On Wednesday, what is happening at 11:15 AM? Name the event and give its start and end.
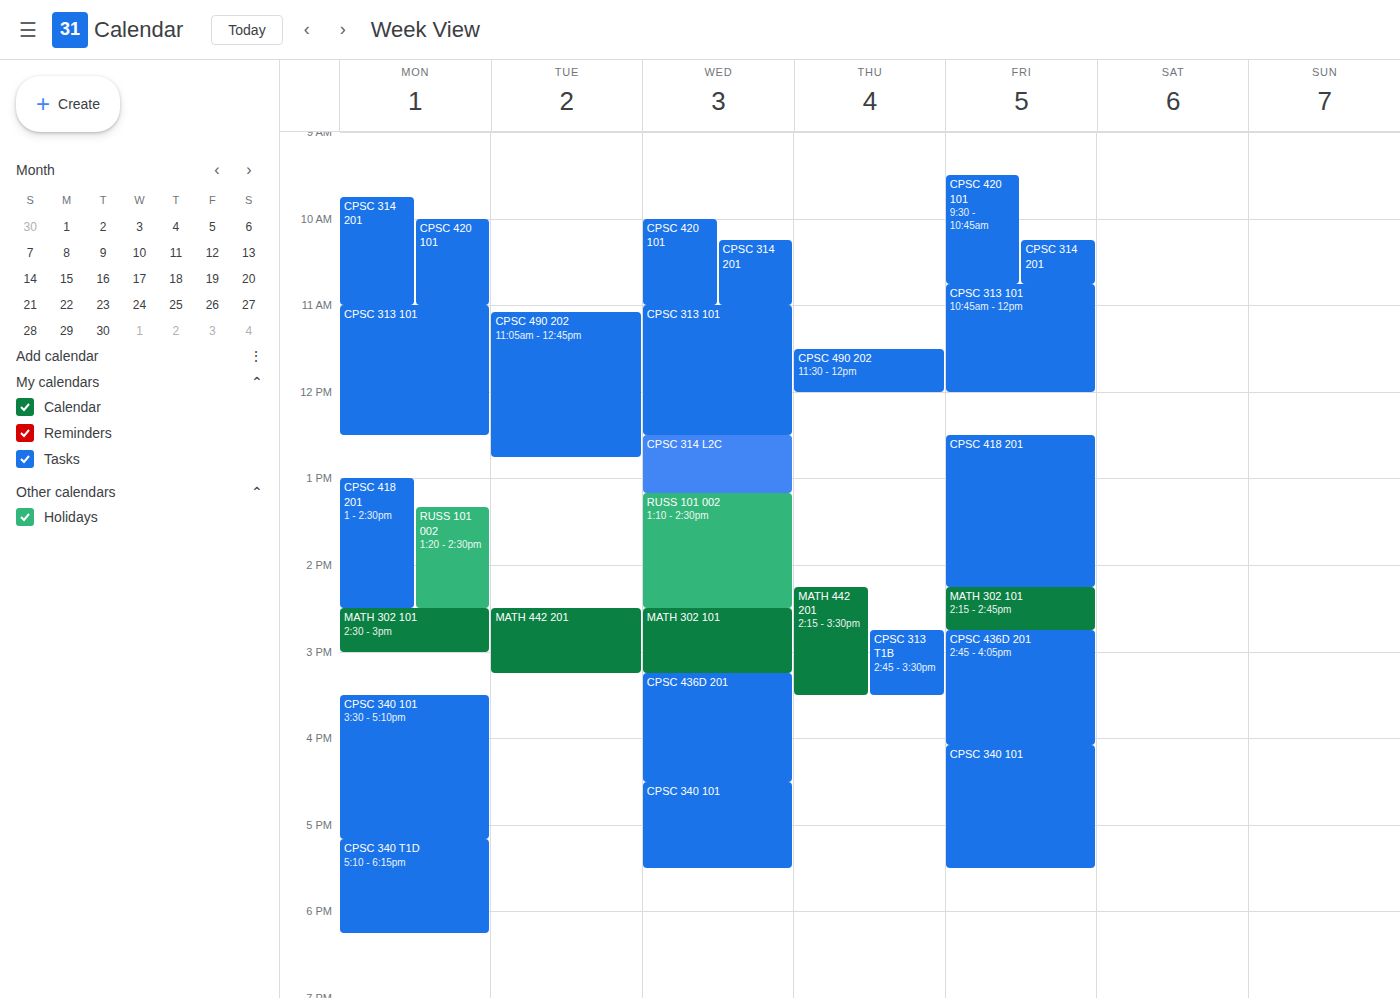
"CPSC 313 101", 11:00 AM to 12:30 PM